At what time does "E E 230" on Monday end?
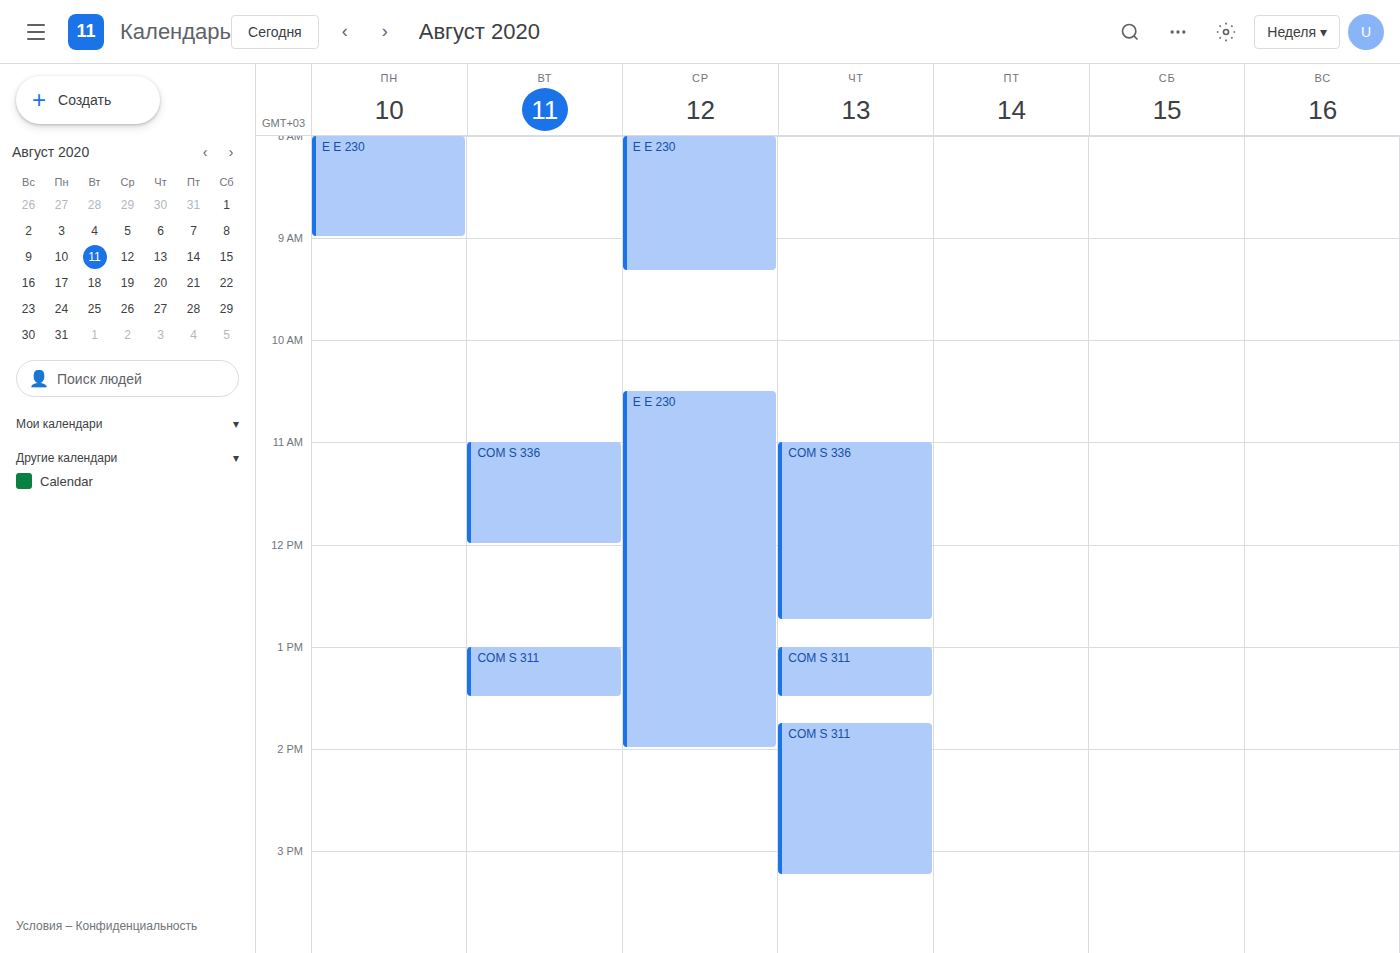
9:00 AM